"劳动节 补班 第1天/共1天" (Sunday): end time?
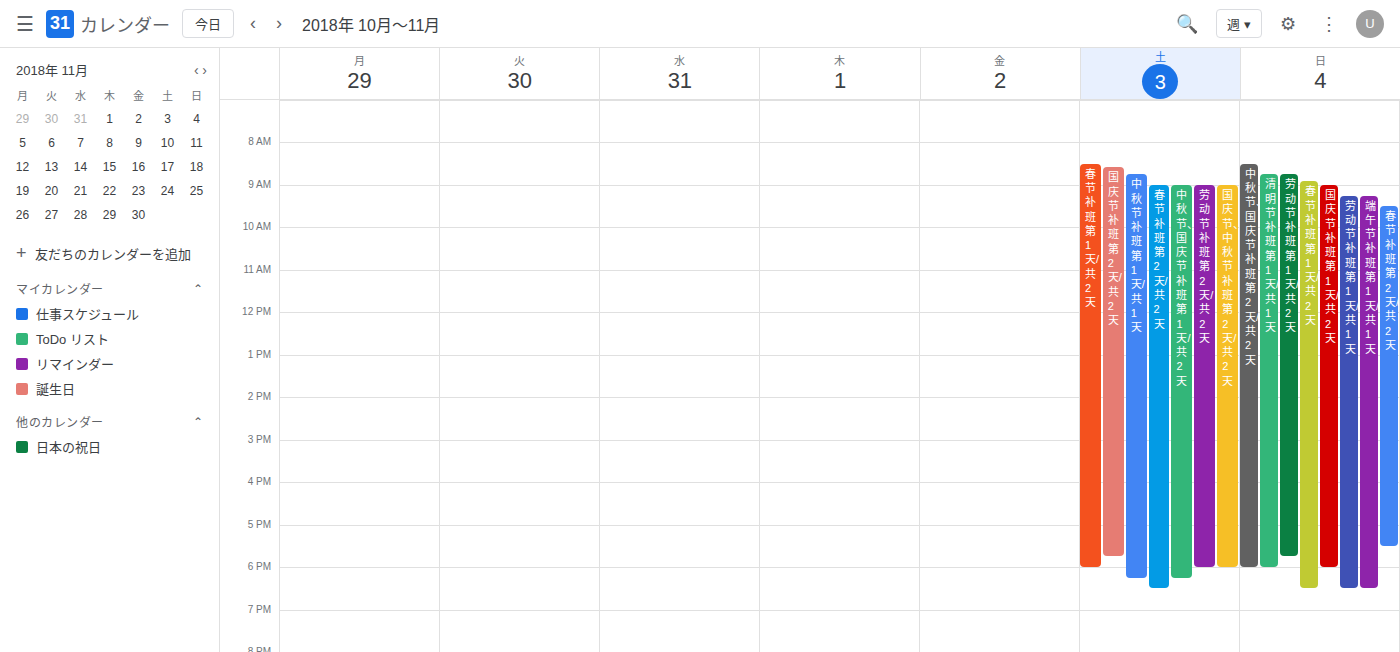
6:30 PM